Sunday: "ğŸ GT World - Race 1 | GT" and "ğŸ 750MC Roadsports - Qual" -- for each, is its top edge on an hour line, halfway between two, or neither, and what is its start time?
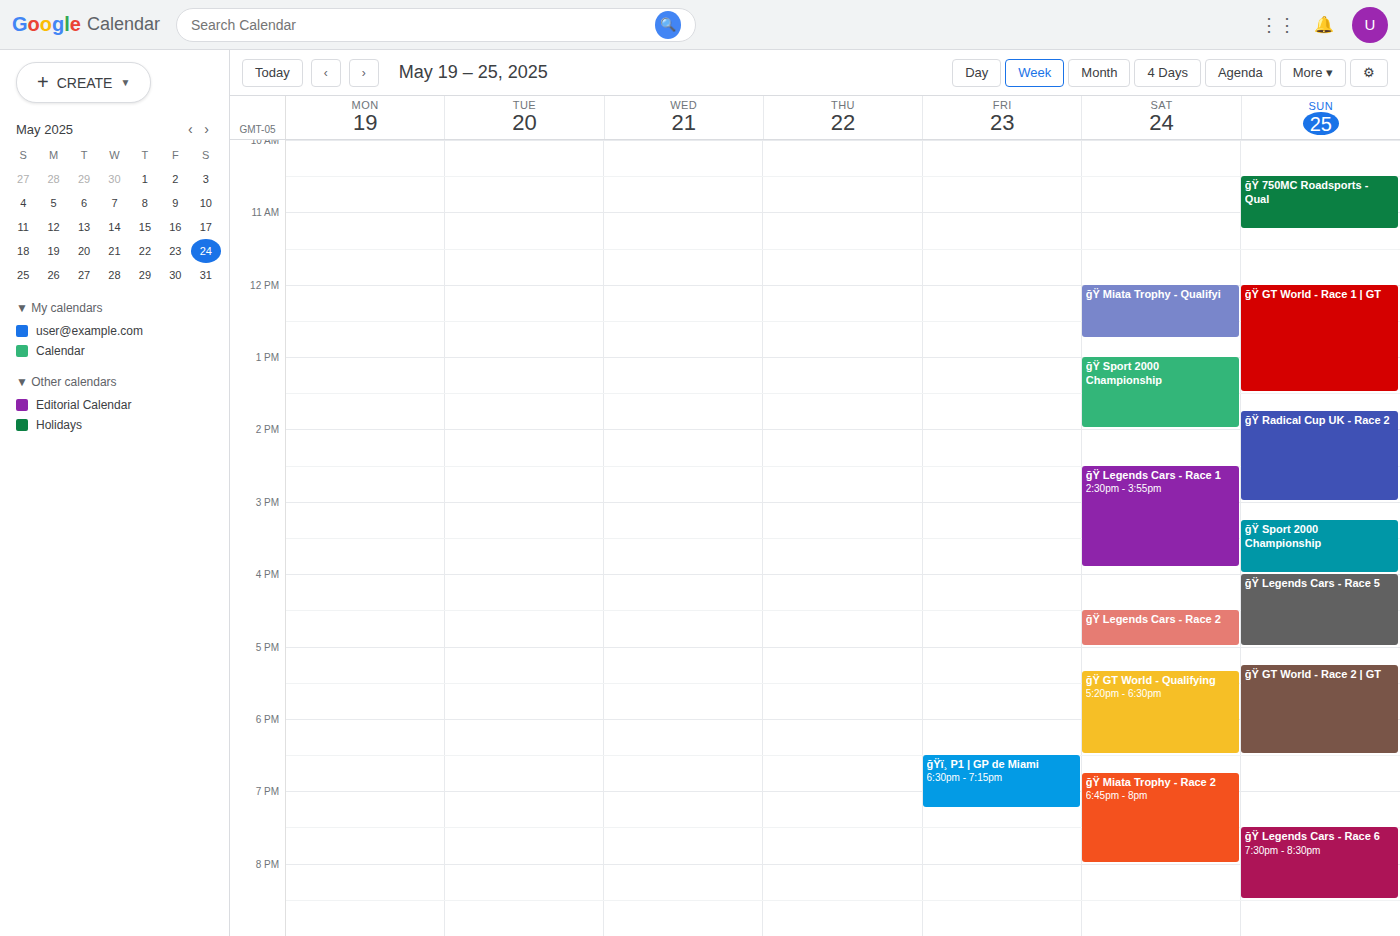
"ğŸ GT World - Race 1 | GT": 12:00 PM, exactly on the 12 PM line. "ğŸ 750MC Roadsports - Qual": 10:30 AM, halfway between the 10 AM and 11 AM lines.